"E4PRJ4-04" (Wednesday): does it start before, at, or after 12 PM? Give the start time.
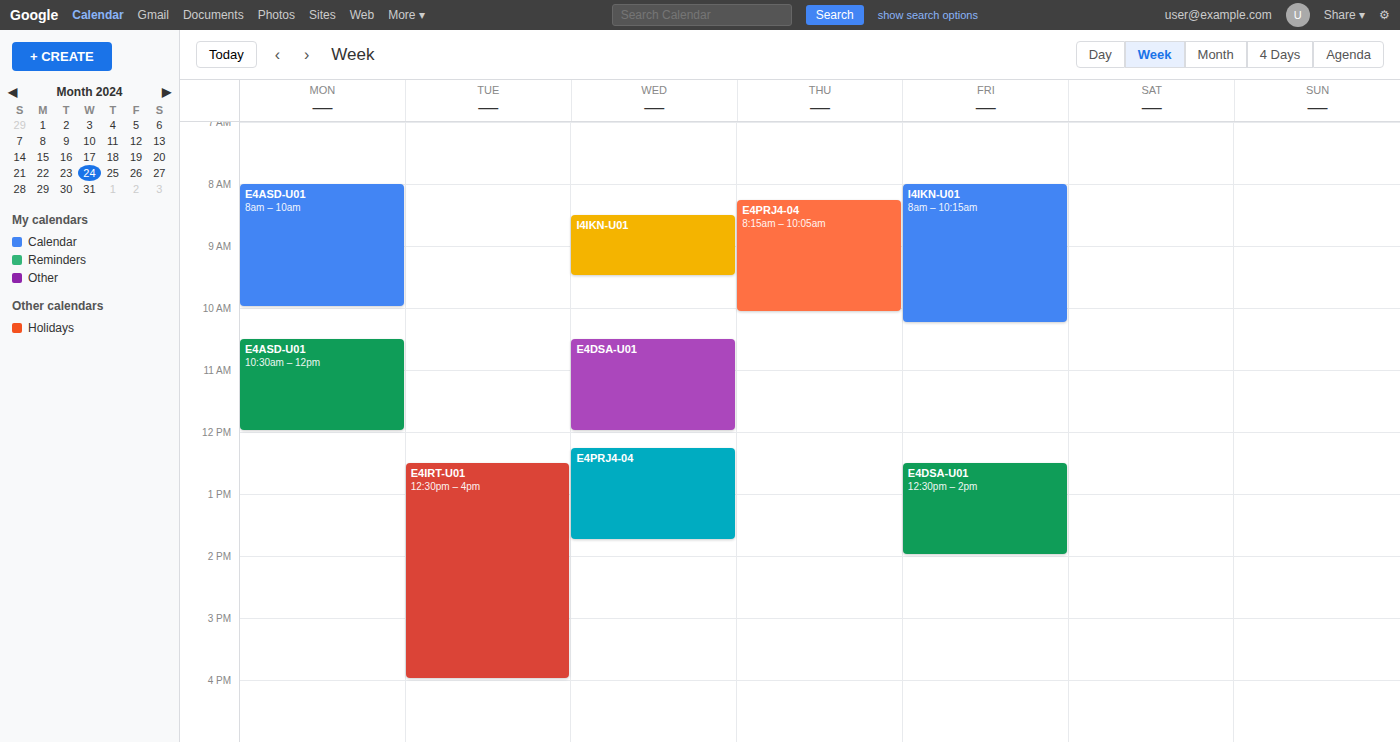
12:15 PM -- after 12 PM, 15 minutes below the 12 PM line.